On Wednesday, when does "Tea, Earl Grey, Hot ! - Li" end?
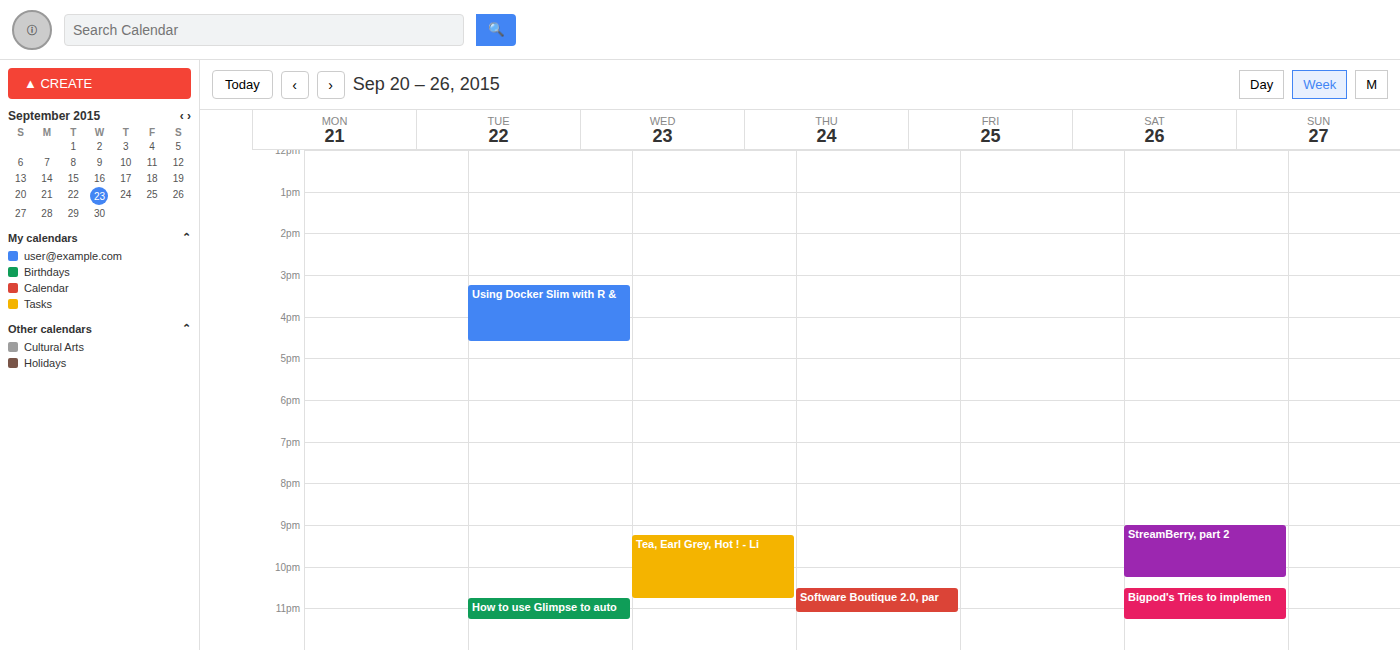
10:45 PM